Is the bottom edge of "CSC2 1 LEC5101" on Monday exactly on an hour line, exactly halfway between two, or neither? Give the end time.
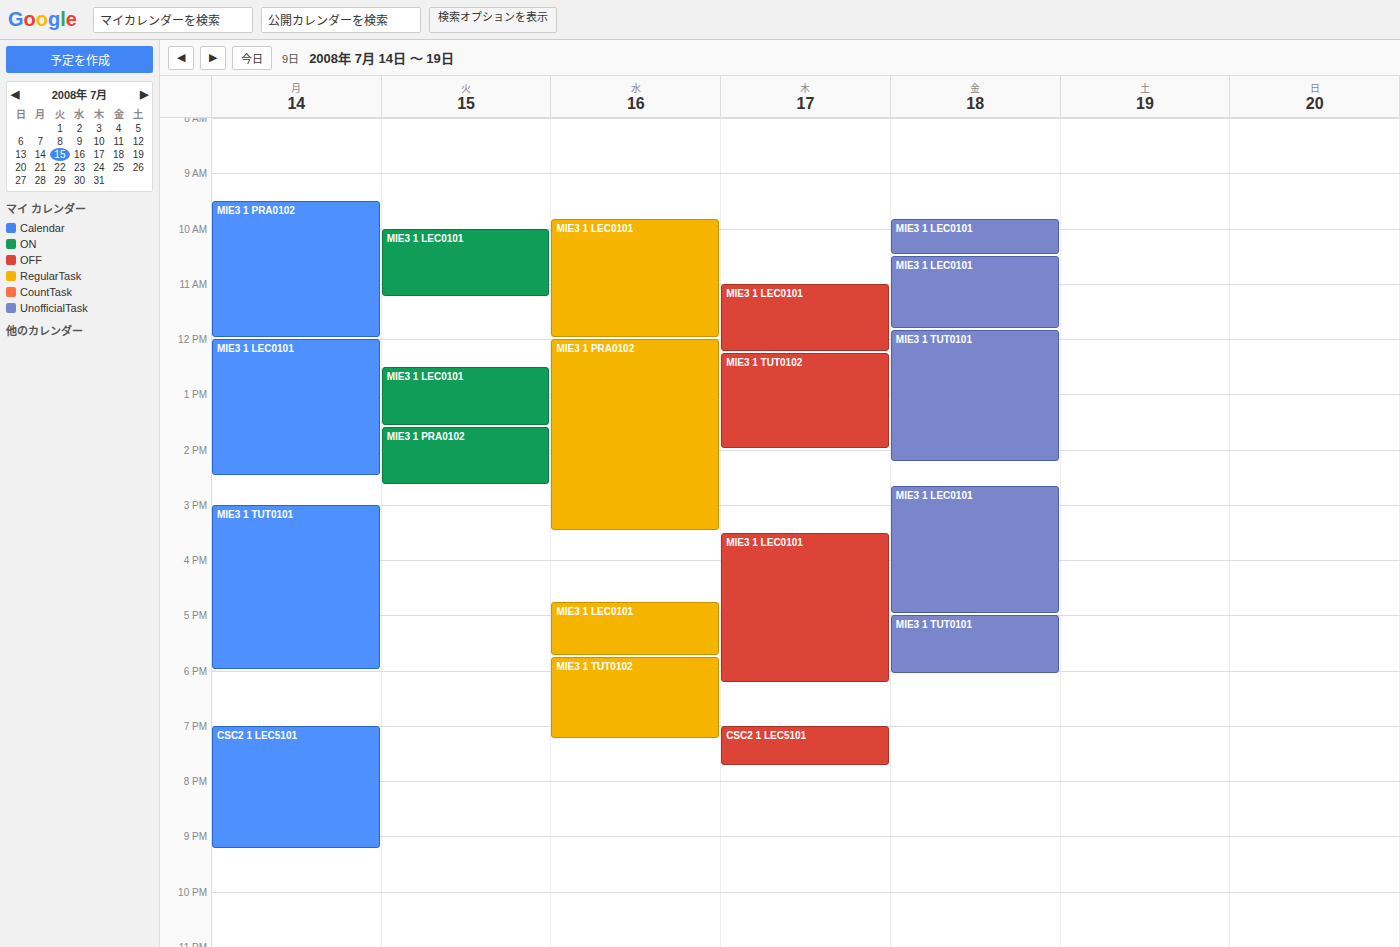
21:15 -- neither: a quarter of the way from the 21:00 line to the 22:00 line.